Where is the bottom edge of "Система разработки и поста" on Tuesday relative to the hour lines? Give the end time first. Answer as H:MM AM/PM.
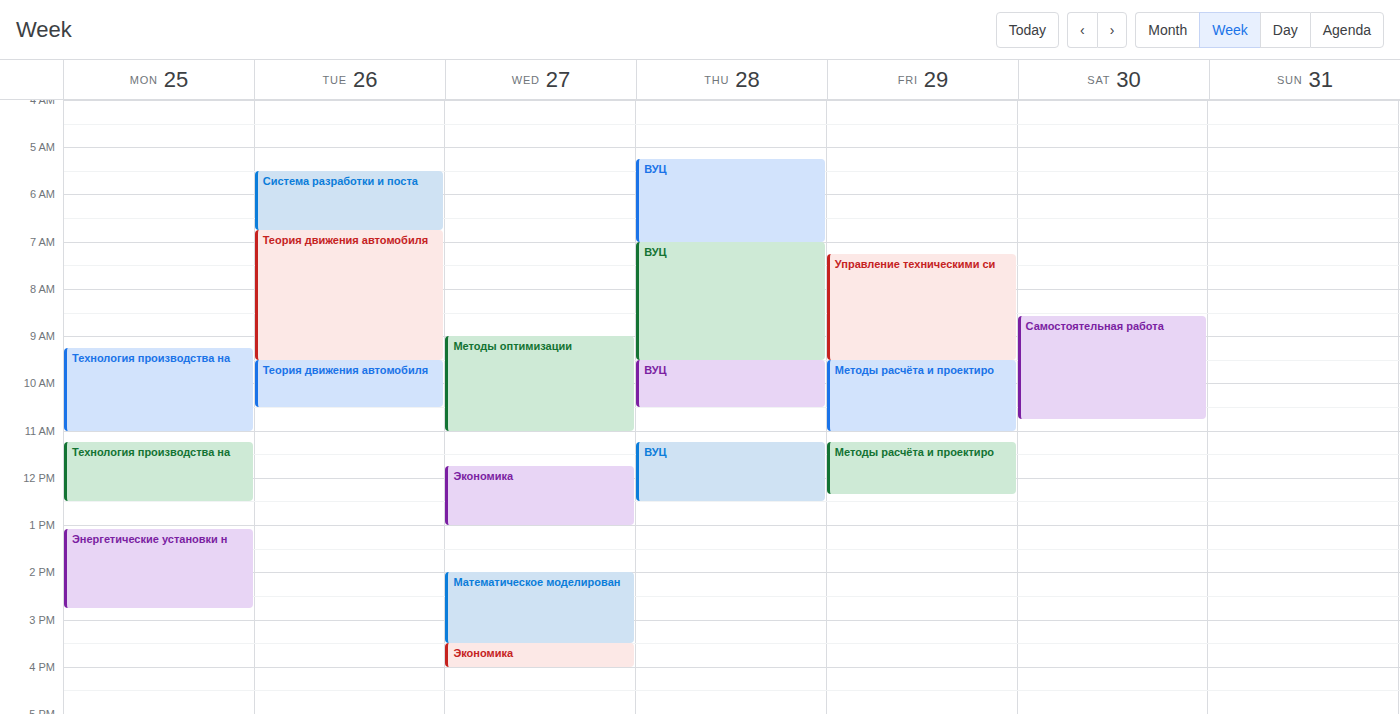
6:45 AM -- neither: three quarters of the way from the 6 AM line to the 7 AM line.